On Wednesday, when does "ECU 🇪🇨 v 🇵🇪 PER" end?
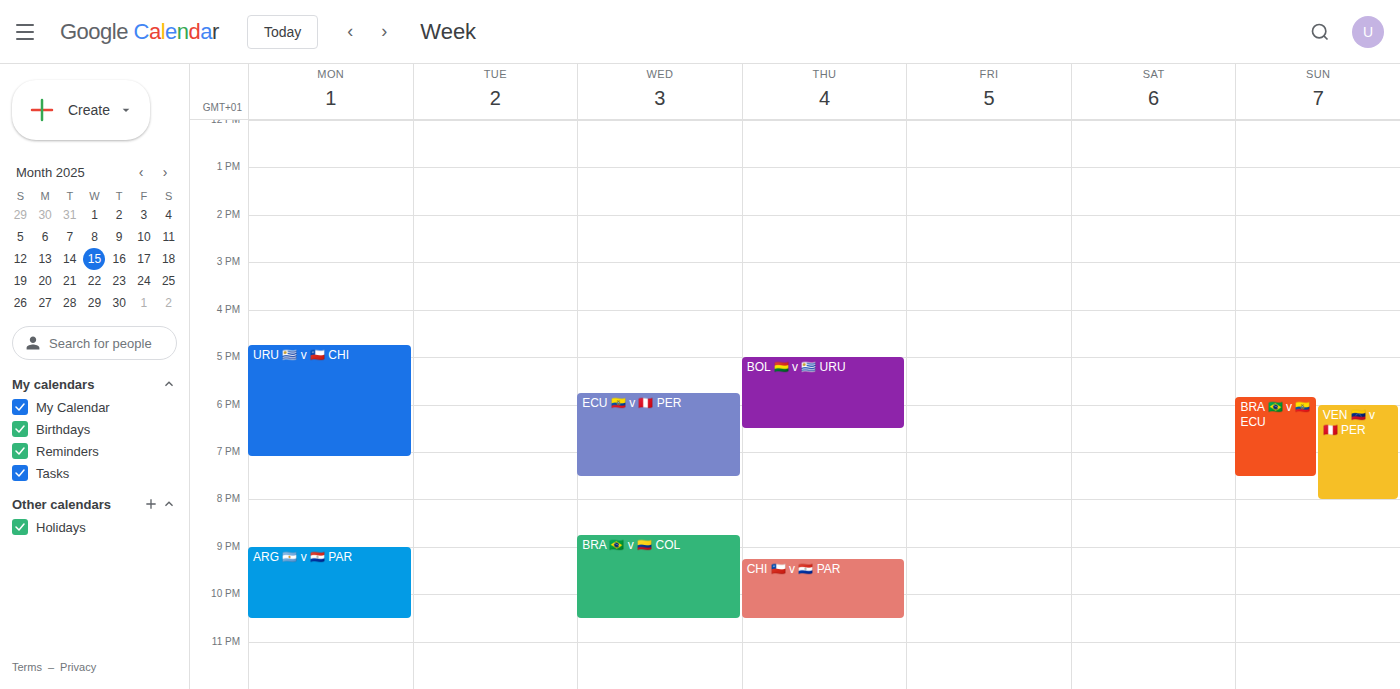
19:30